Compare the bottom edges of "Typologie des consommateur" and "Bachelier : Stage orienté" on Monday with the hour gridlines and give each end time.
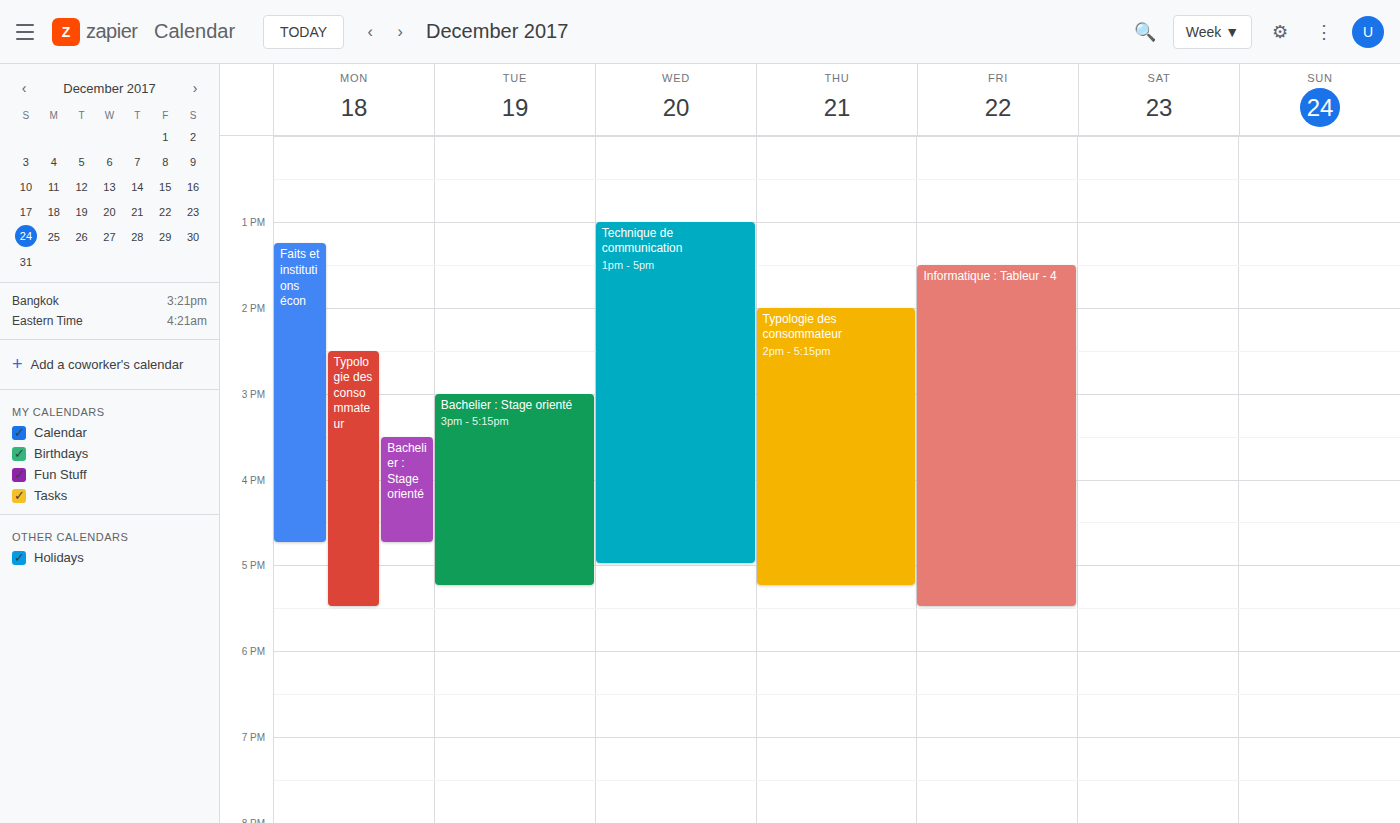
"Typologie des consommateur": 5:30 PM, halfway between the 5 PM and 6 PM lines. "Bachelier : Stage orienté": 4:45 PM, neither: three quarters of the way from the 4 PM line to the 5 PM line.